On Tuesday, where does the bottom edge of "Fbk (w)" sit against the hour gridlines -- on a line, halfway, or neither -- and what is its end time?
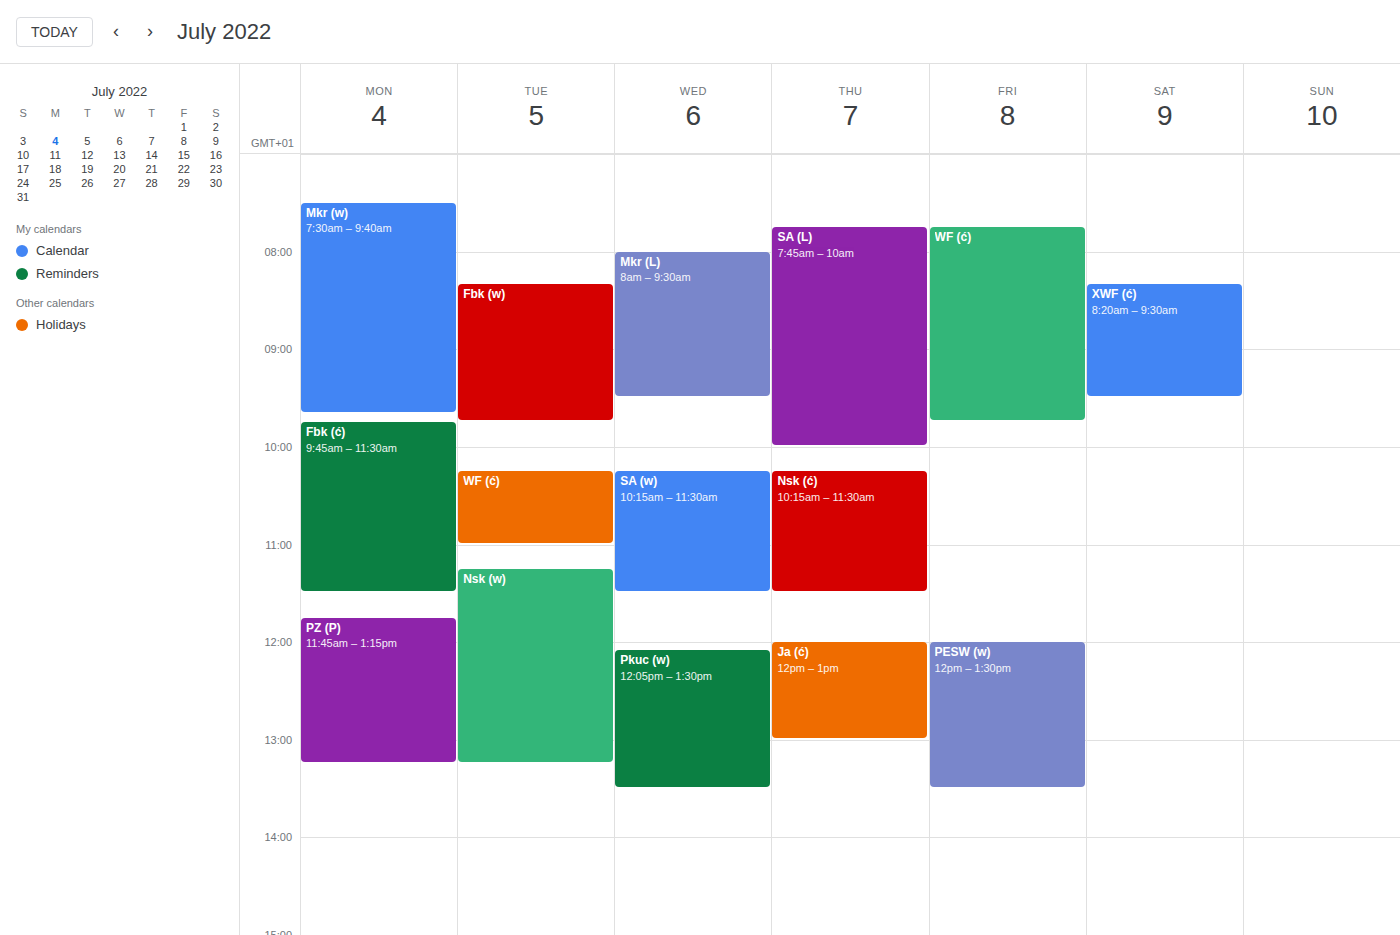
9:45 AM -- neither: three quarters of the way from the 9 AM line to the 10 AM line.